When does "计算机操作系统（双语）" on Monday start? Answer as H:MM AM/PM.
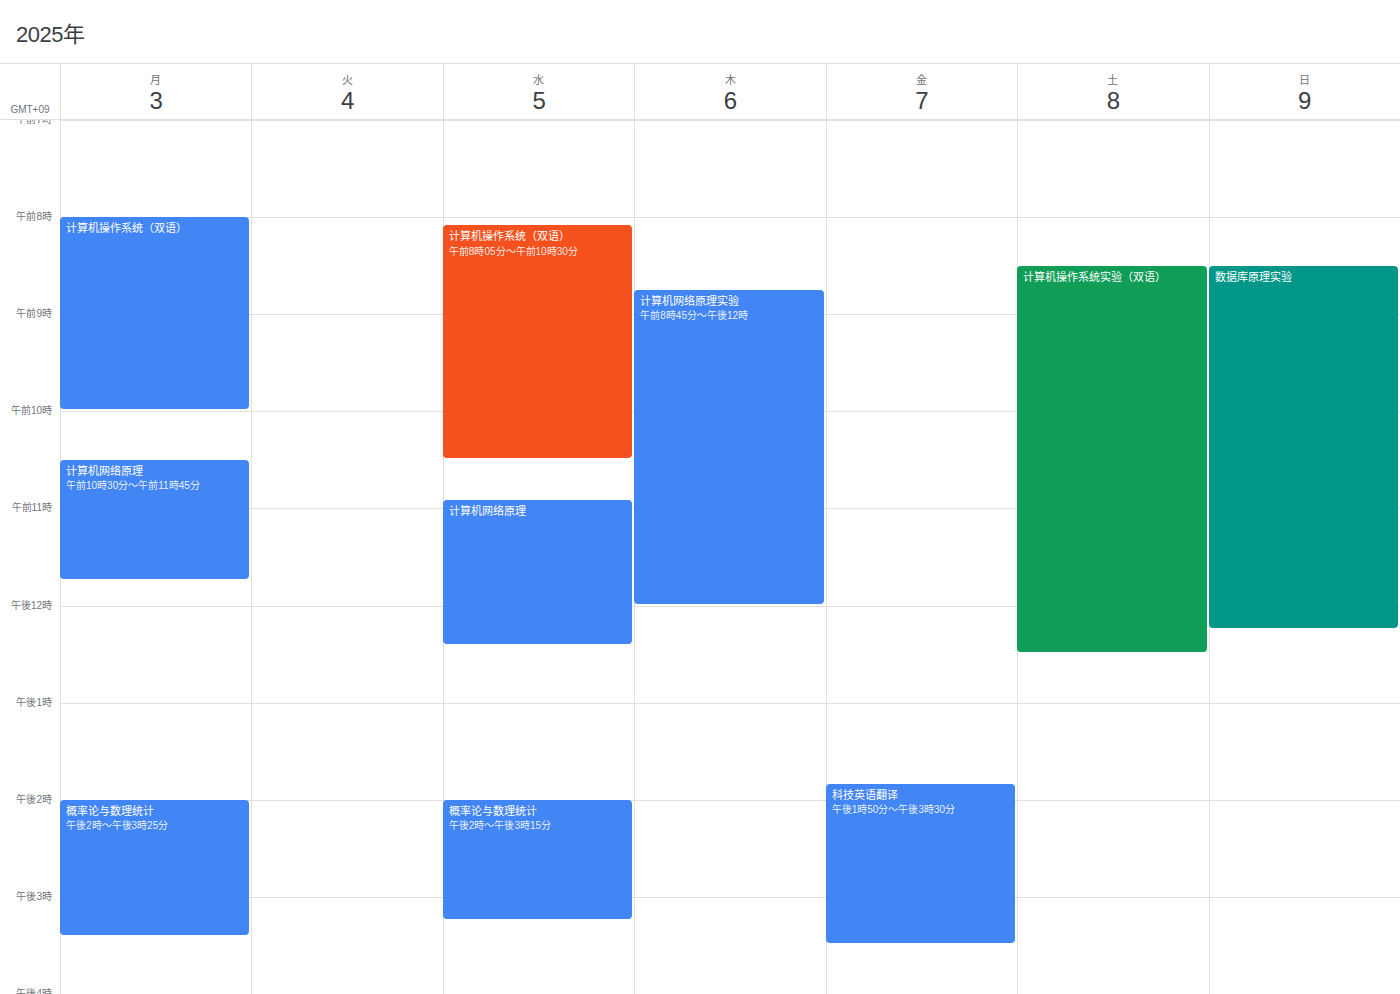
8:00 AM